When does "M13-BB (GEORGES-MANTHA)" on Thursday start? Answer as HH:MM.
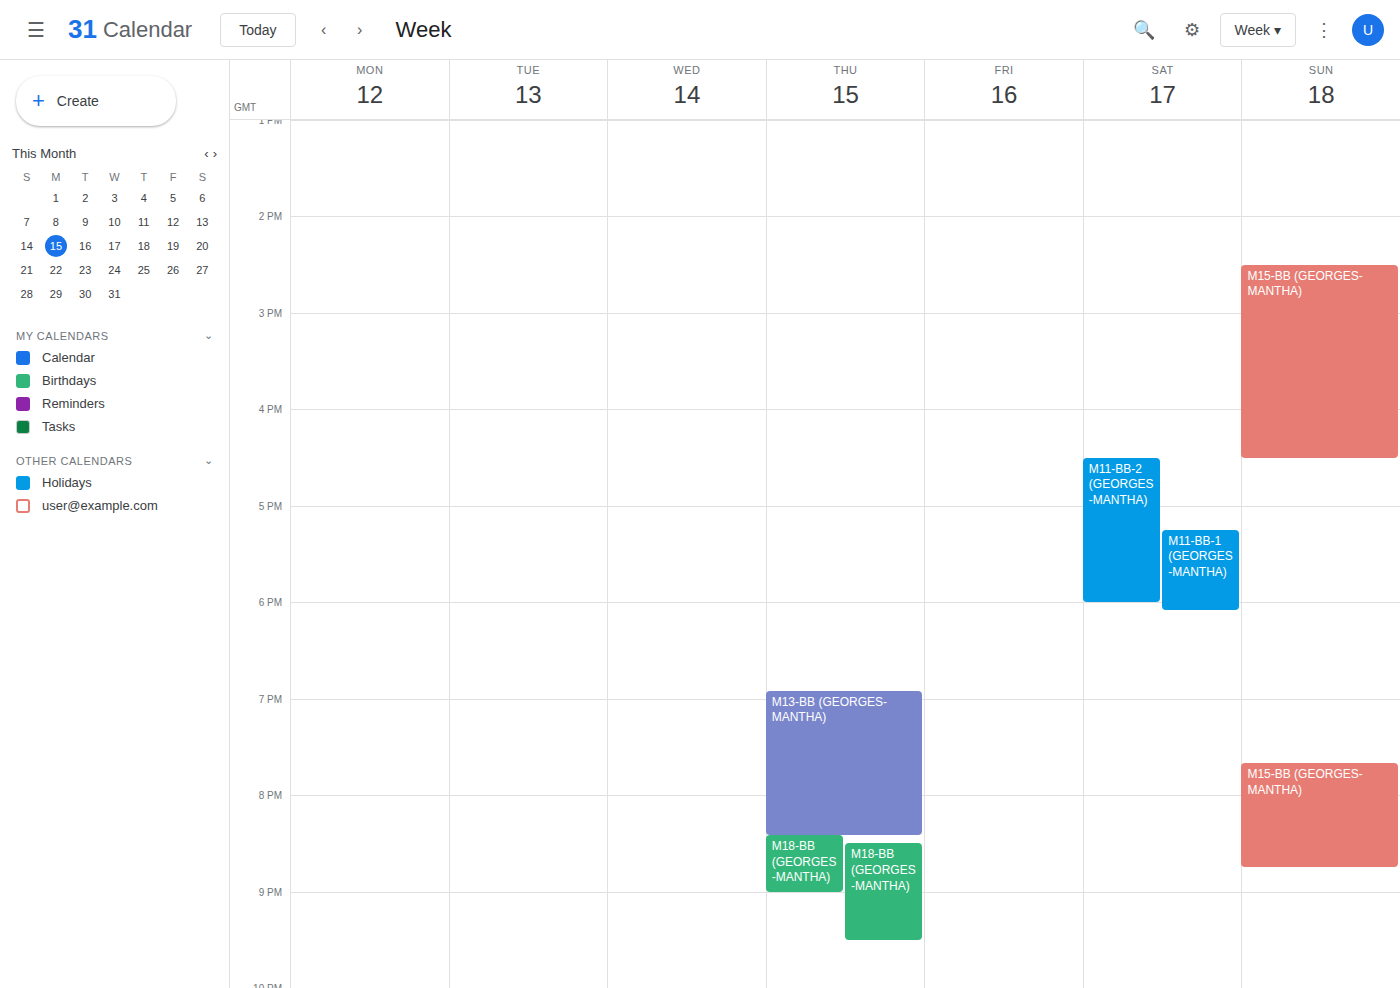
18:55